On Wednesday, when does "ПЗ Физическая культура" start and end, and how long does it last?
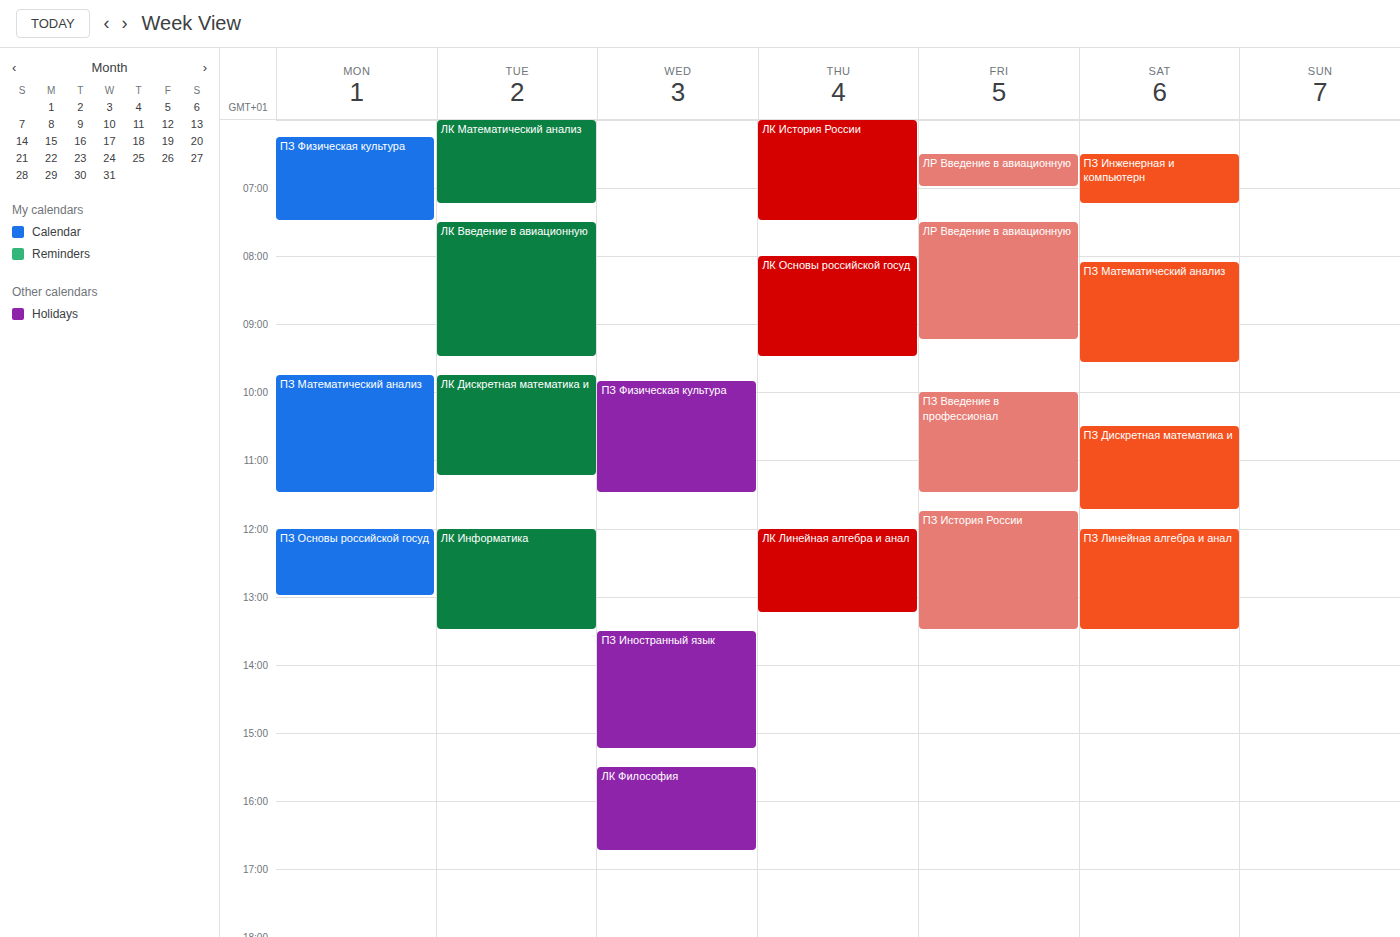
9:50 AM to 11:30 AM, 1 hour 40 minutes